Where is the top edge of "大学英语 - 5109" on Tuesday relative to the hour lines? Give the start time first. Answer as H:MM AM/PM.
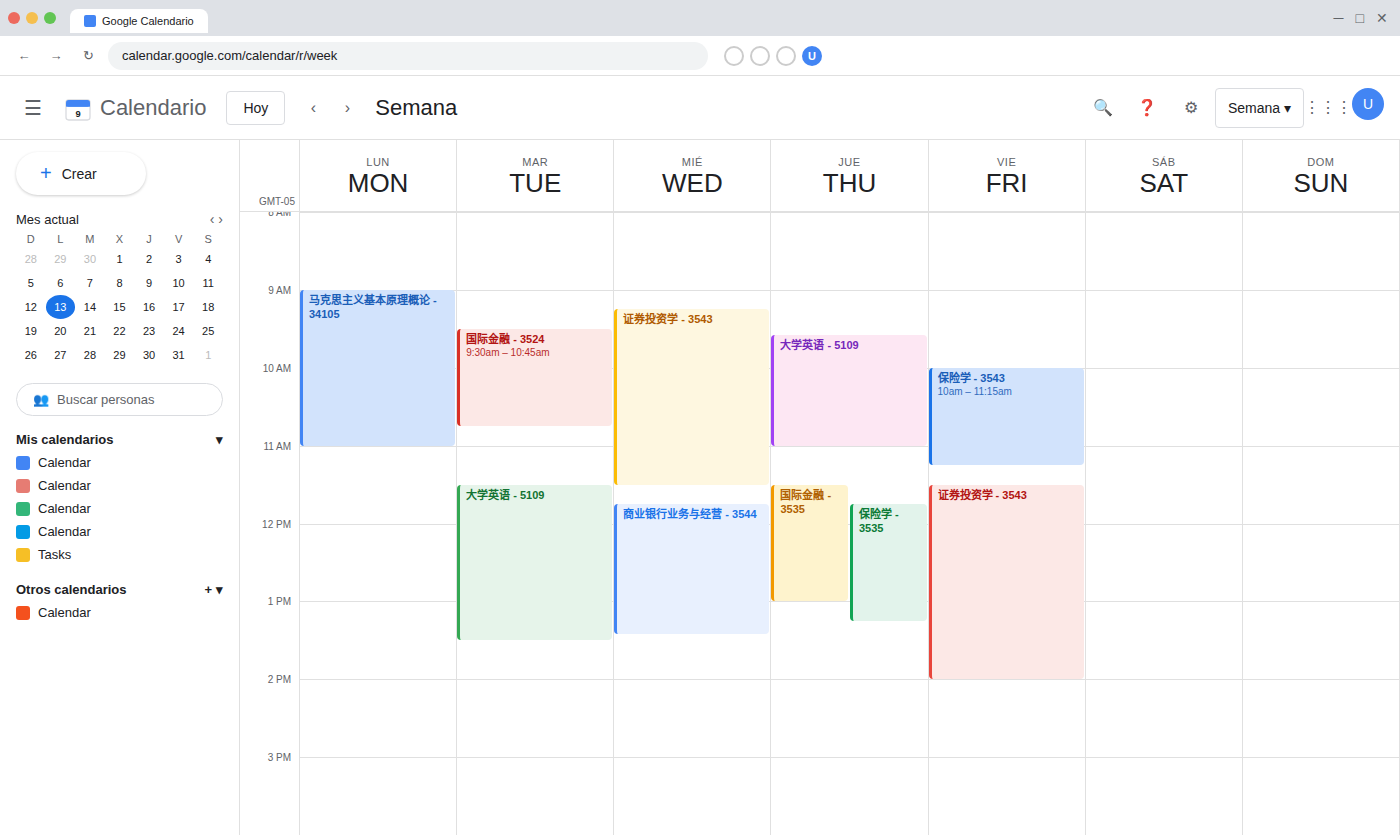
11:30 AM -- halfway between the 11 AM and 12 PM lines.